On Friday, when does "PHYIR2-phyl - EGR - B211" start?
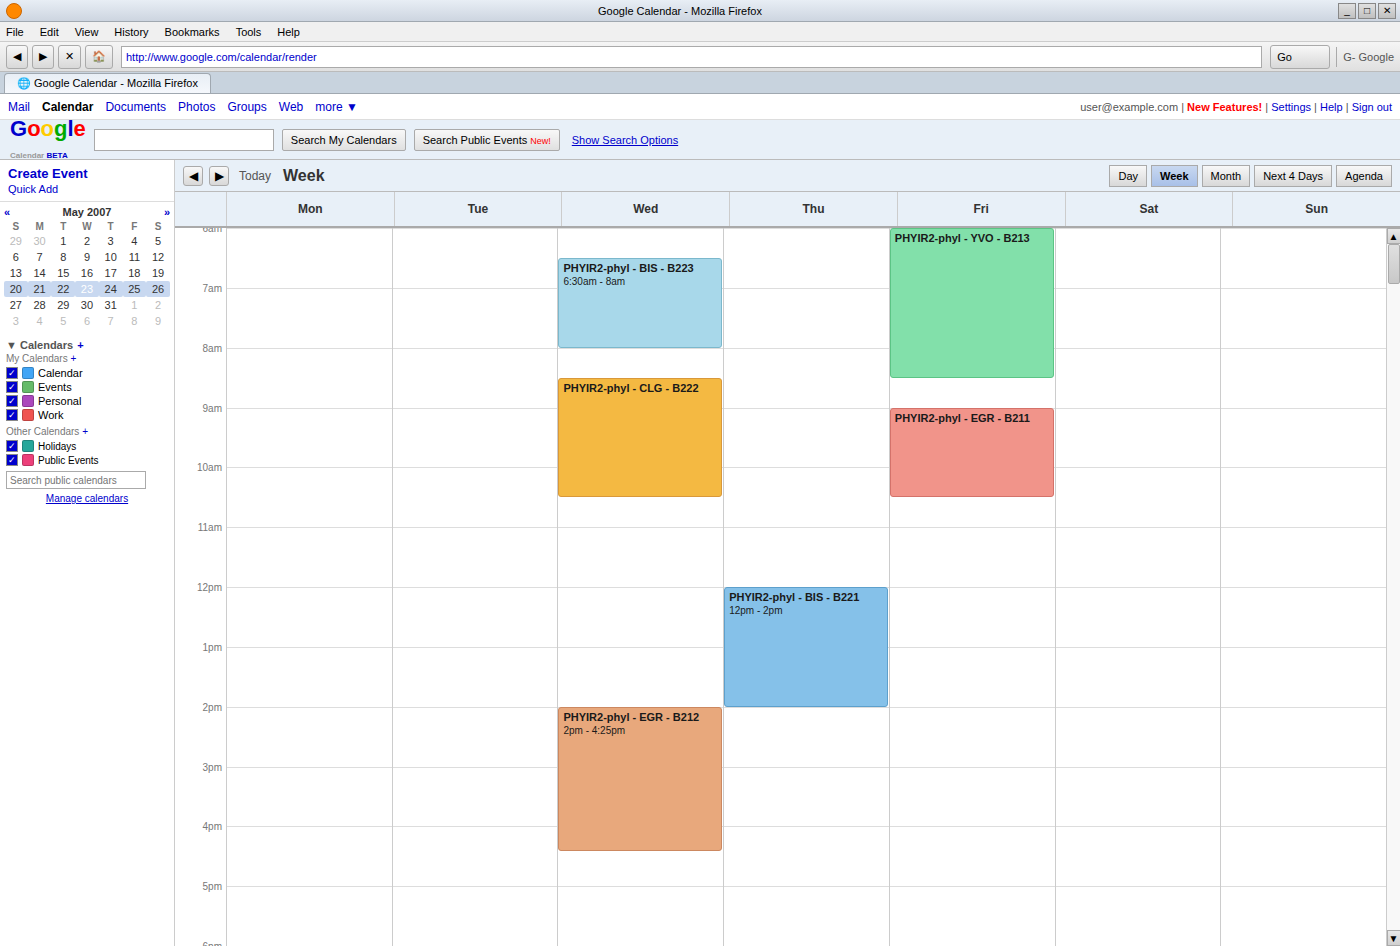
9:00 AM